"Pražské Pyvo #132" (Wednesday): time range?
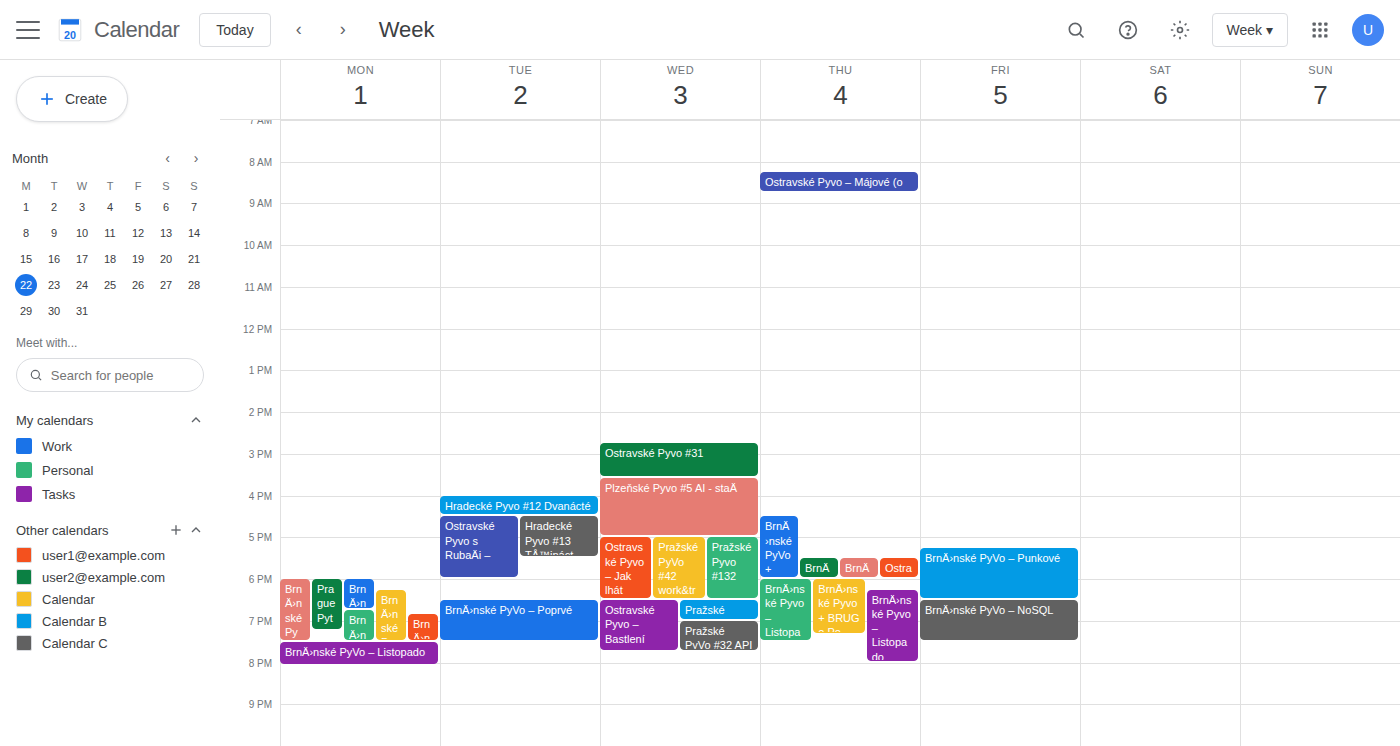
5:00 PM to 6:30 PM